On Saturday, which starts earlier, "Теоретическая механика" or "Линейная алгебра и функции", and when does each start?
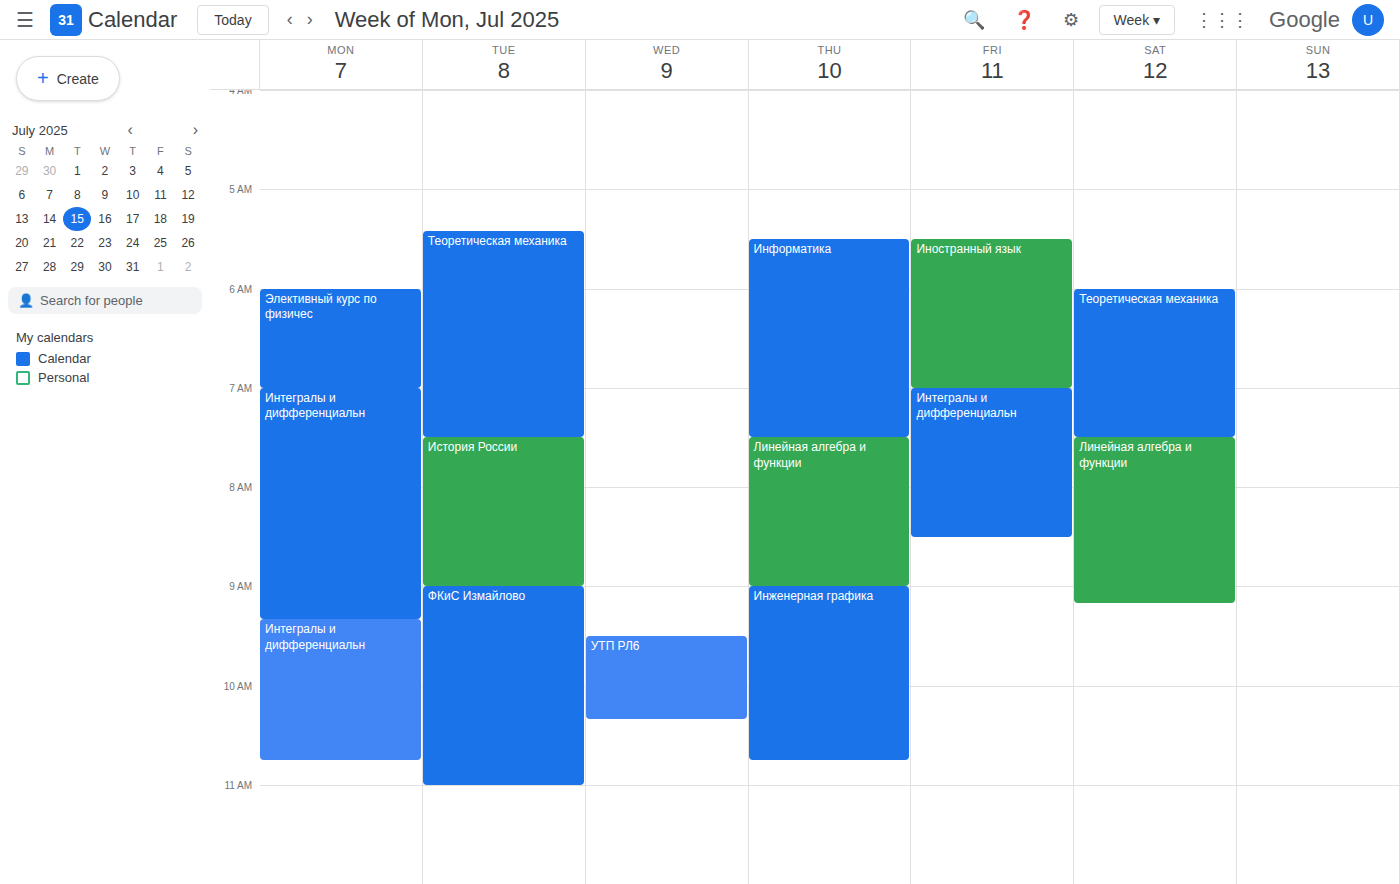
"Теоретическая механика" 6:00 AM; "Линейная алгебра и функции" 7:30 AM.